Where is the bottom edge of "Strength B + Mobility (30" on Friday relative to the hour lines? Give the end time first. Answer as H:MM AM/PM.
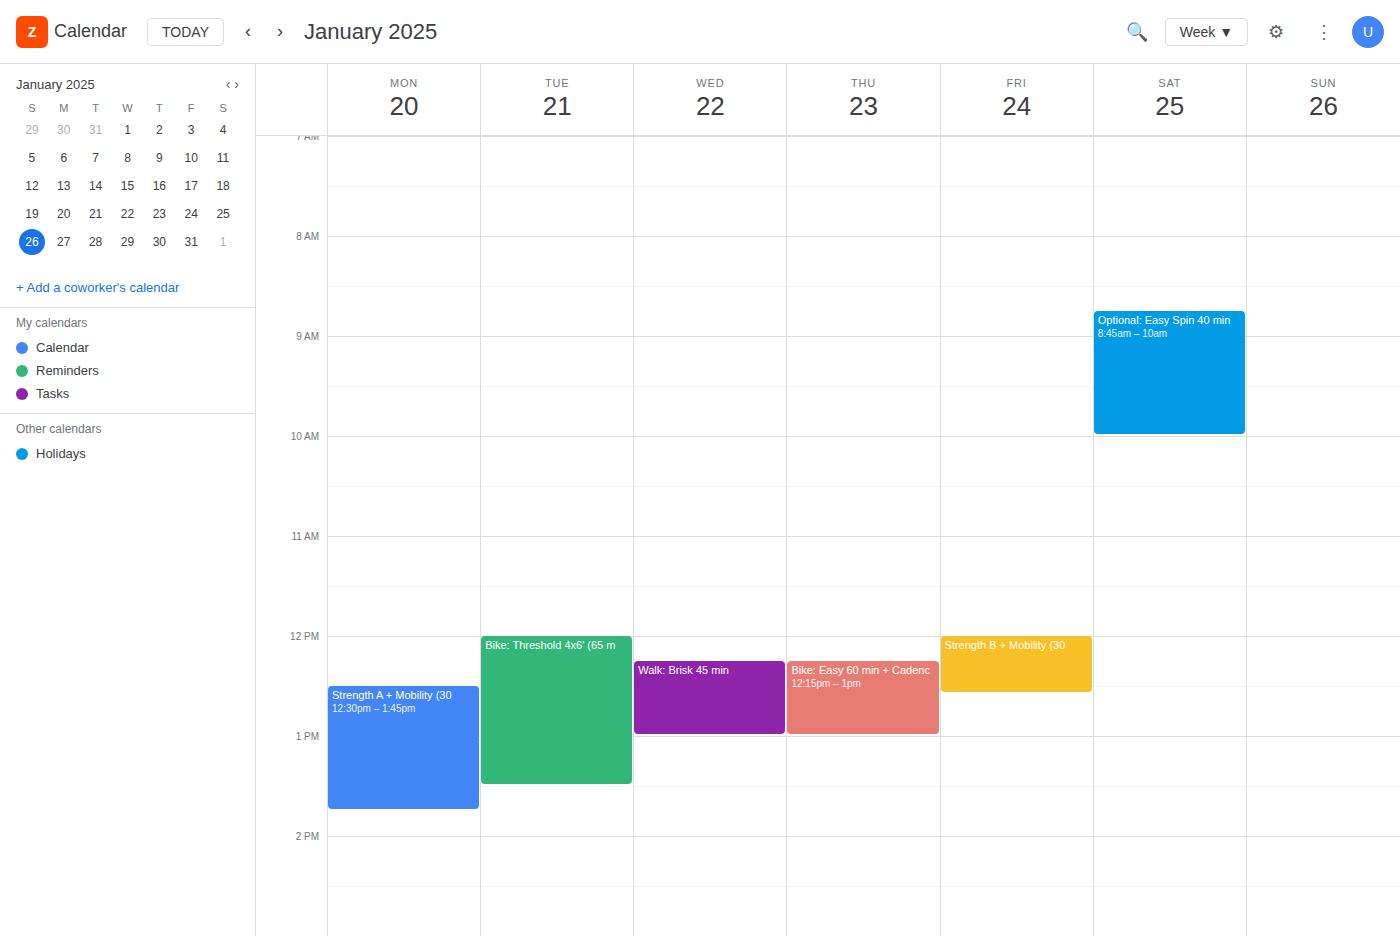
12:35 PM -- neither: 35 minutes below the 12 PM line and 25 minutes above the 1 PM line.